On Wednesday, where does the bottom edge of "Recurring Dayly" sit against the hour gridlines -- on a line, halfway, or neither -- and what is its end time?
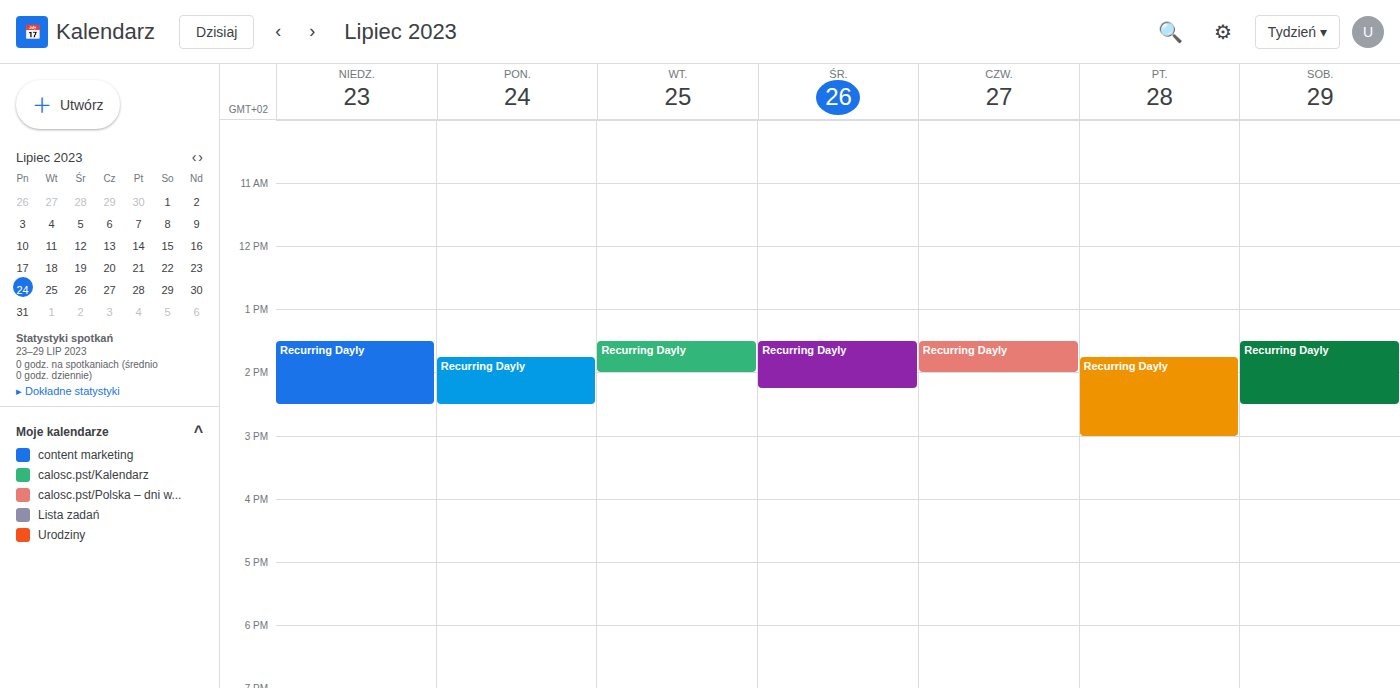
2:15 PM -- neither: a quarter of the way from the 2 PM line to the 3 PM line.